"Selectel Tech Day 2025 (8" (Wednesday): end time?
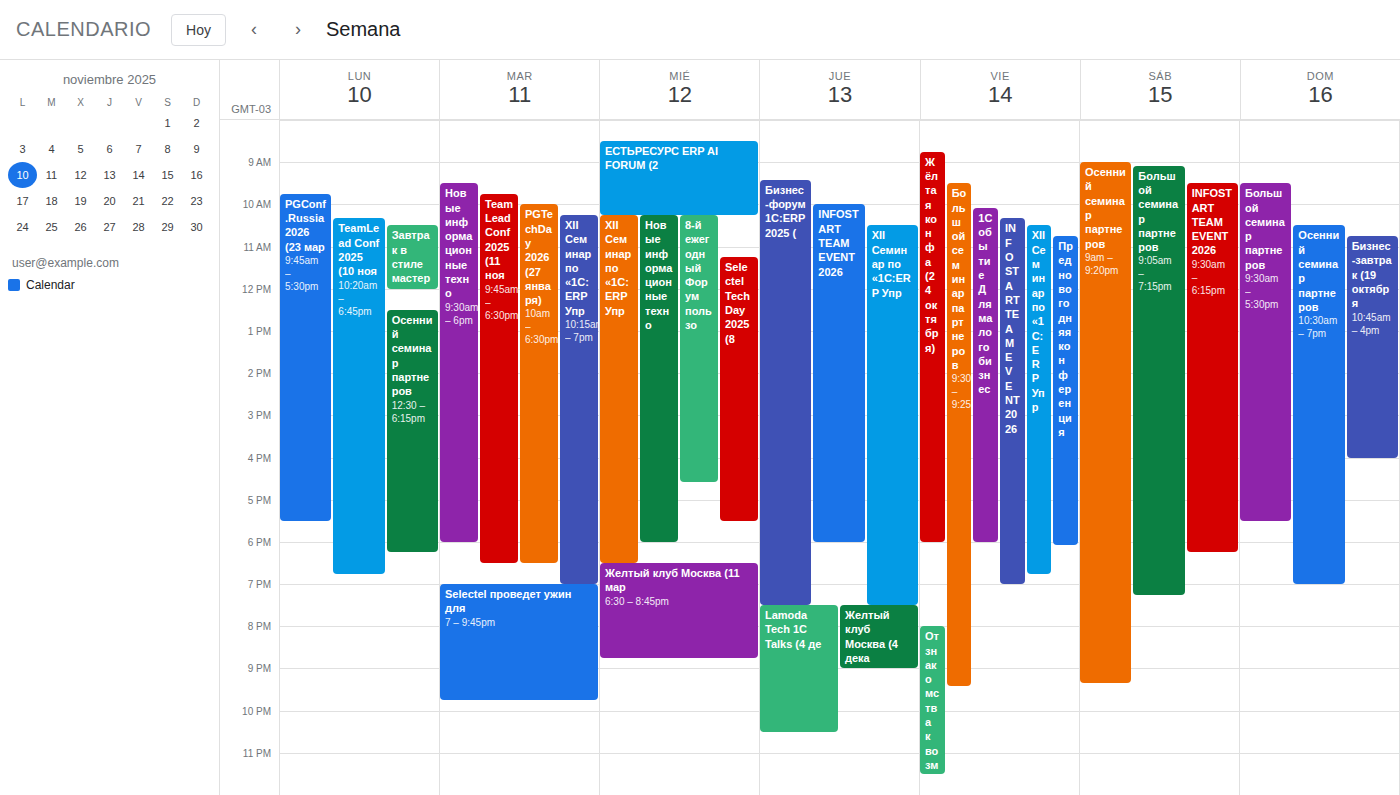
5:30 PM